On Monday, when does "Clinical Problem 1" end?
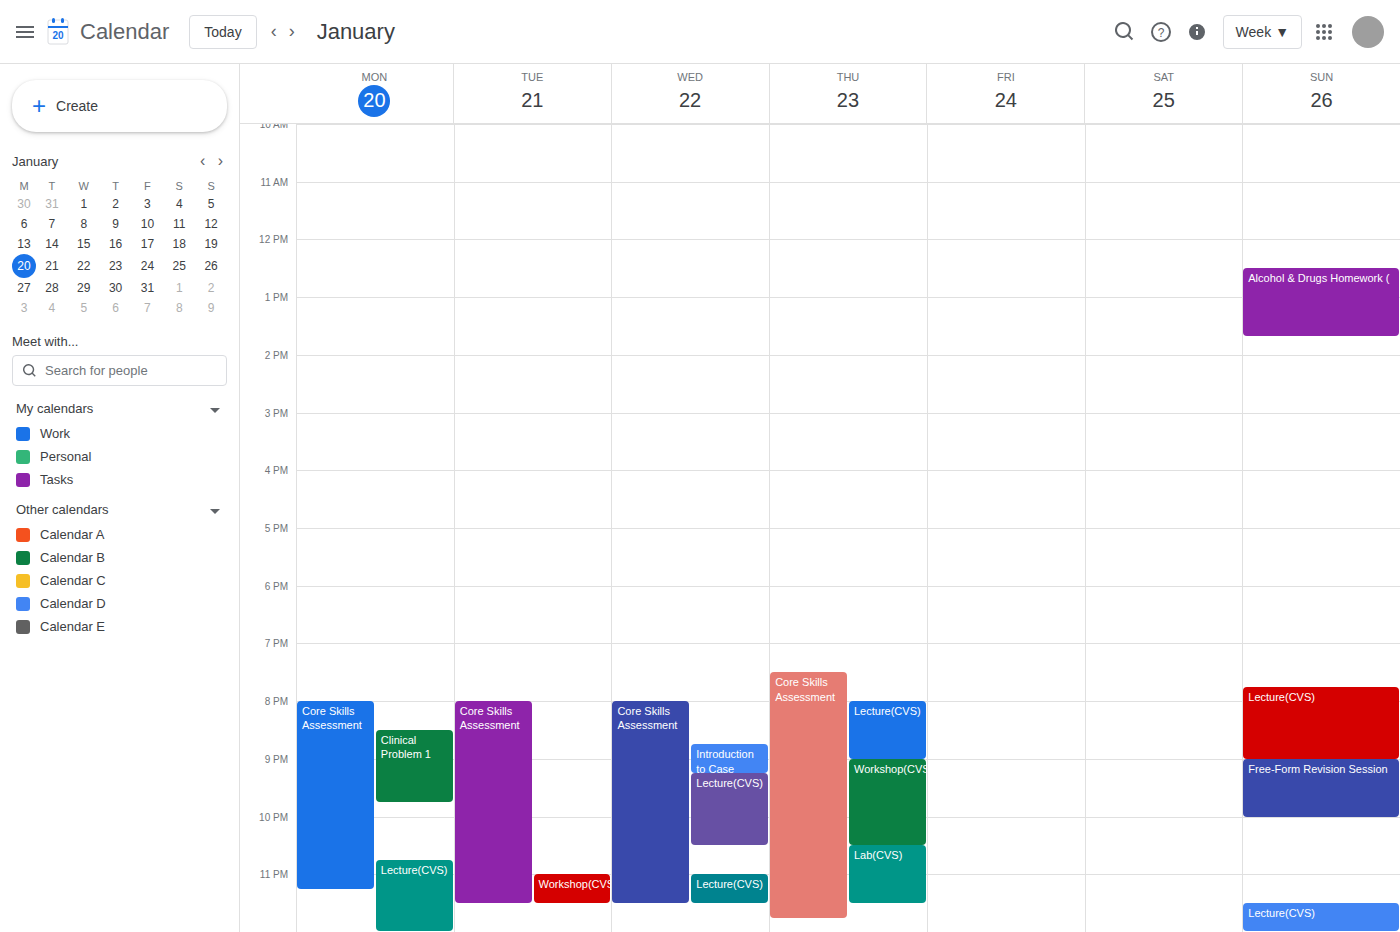
9:45 PM